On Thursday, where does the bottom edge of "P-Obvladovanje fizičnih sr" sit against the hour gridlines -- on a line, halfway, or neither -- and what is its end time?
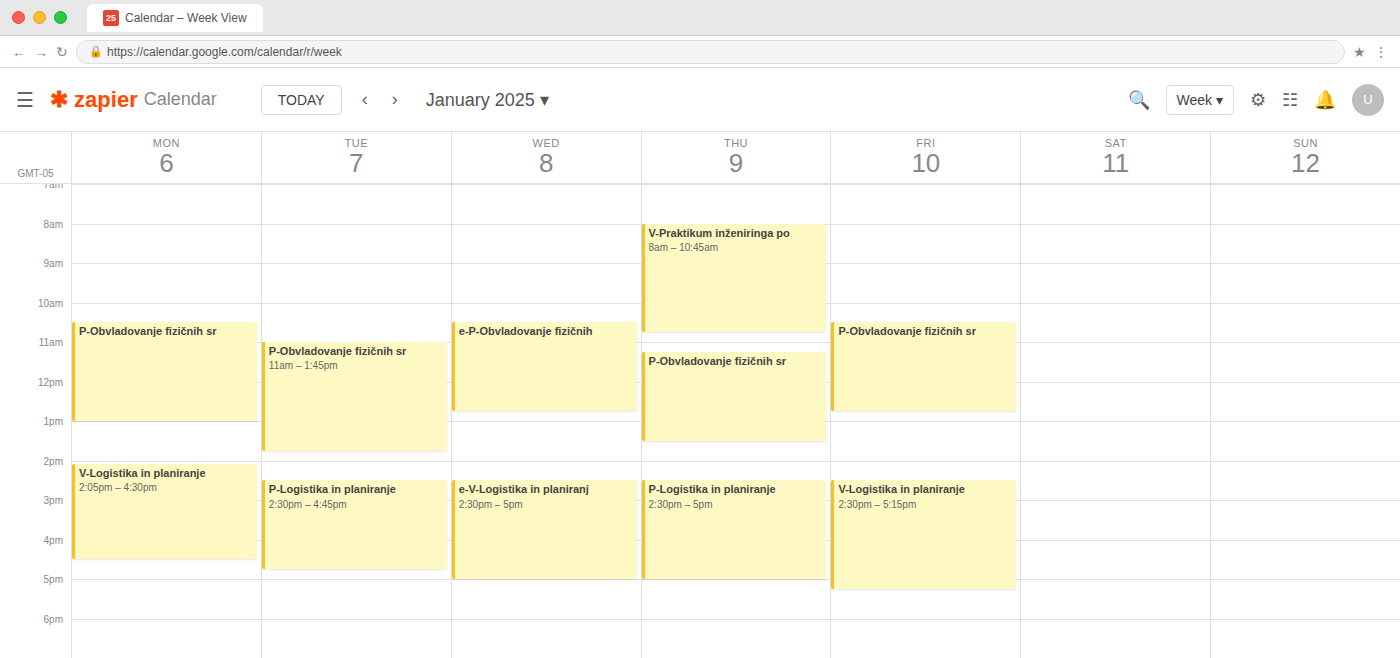
1:30 PM -- halfway between the 1 PM and 2 PM lines.